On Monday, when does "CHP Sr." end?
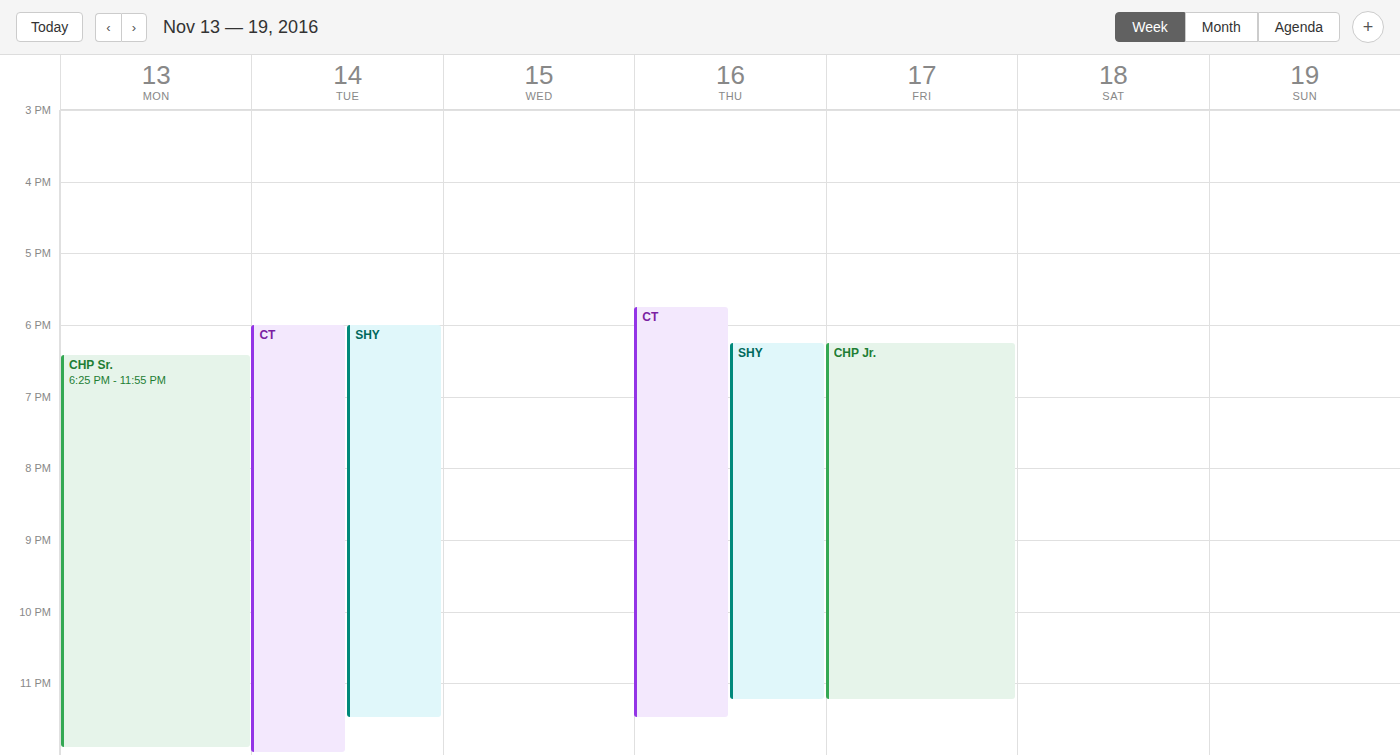
11:55 PM